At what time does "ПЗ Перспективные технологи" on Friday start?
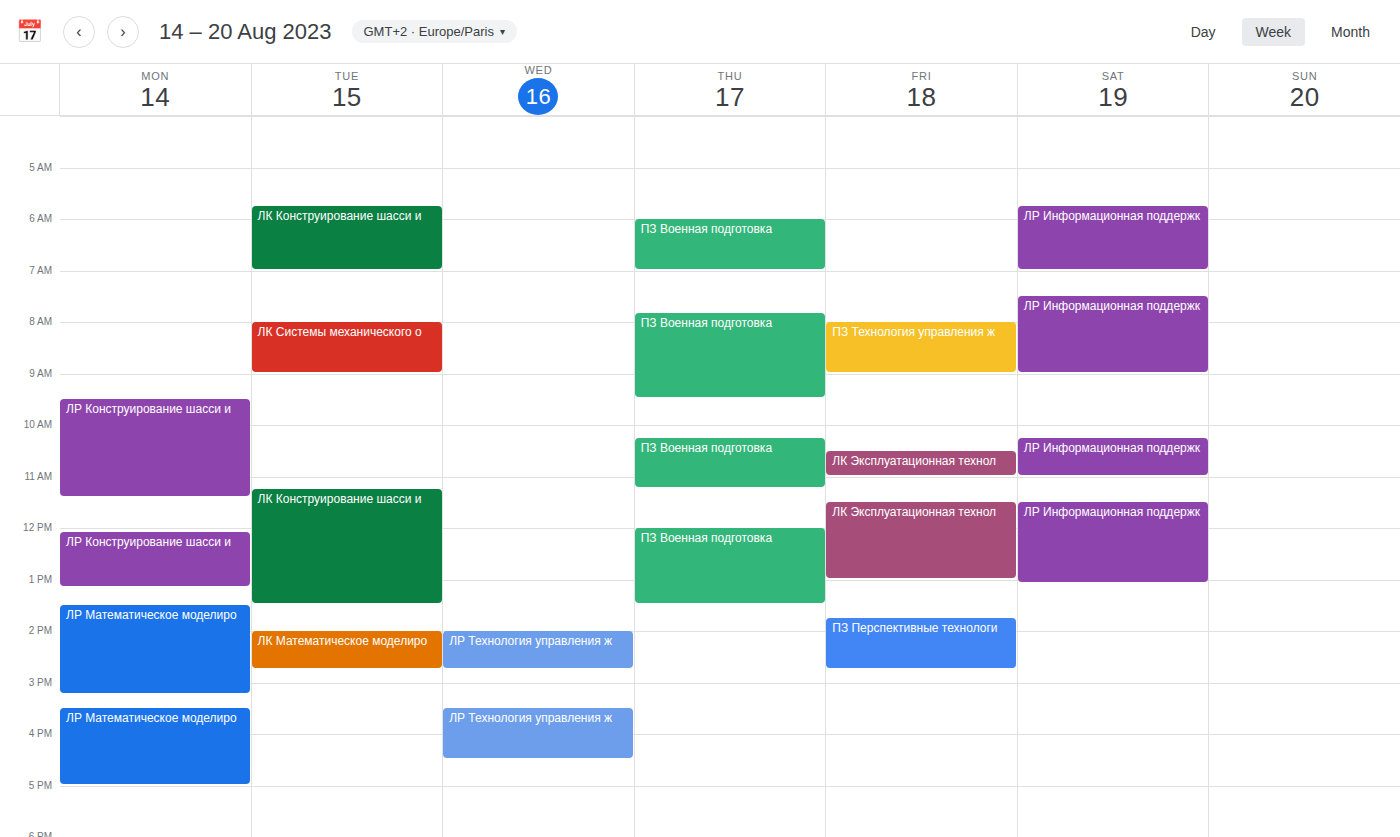
1:45 PM